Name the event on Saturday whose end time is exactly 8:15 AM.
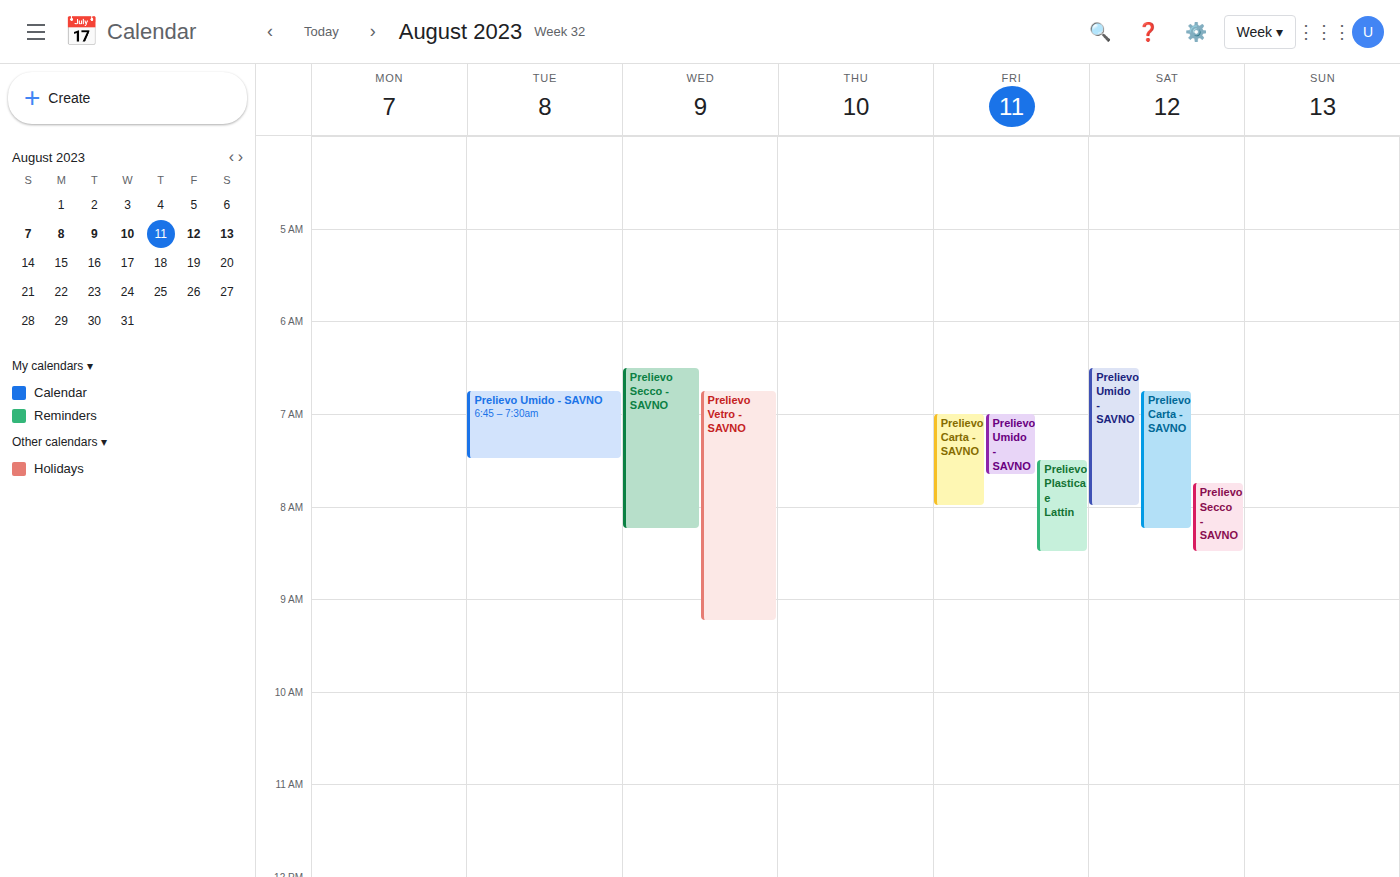
"Prelievo Carta - SAVNO"